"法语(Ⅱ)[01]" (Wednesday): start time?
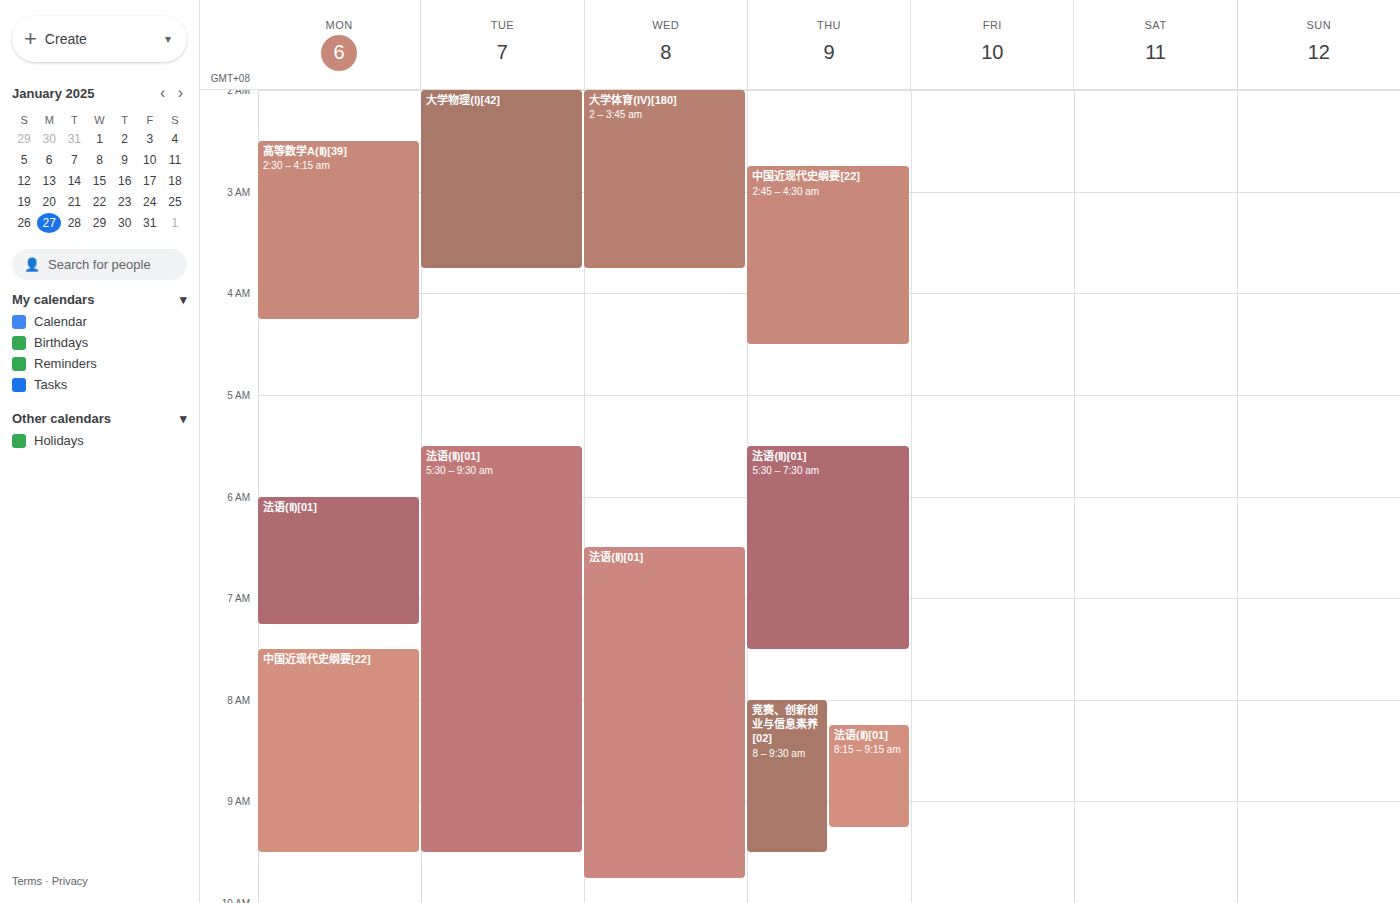
6:30 AM